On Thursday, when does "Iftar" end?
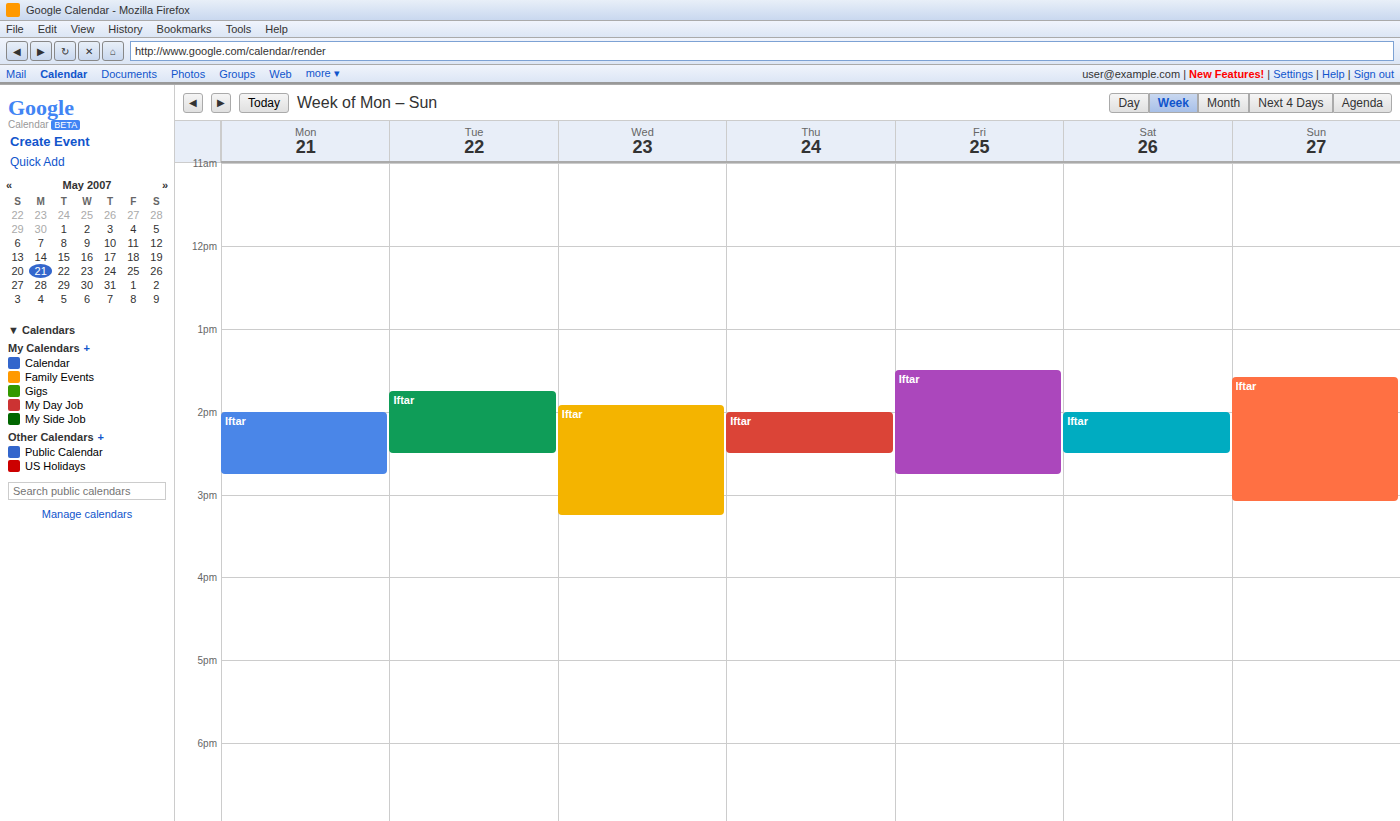
2:30 PM